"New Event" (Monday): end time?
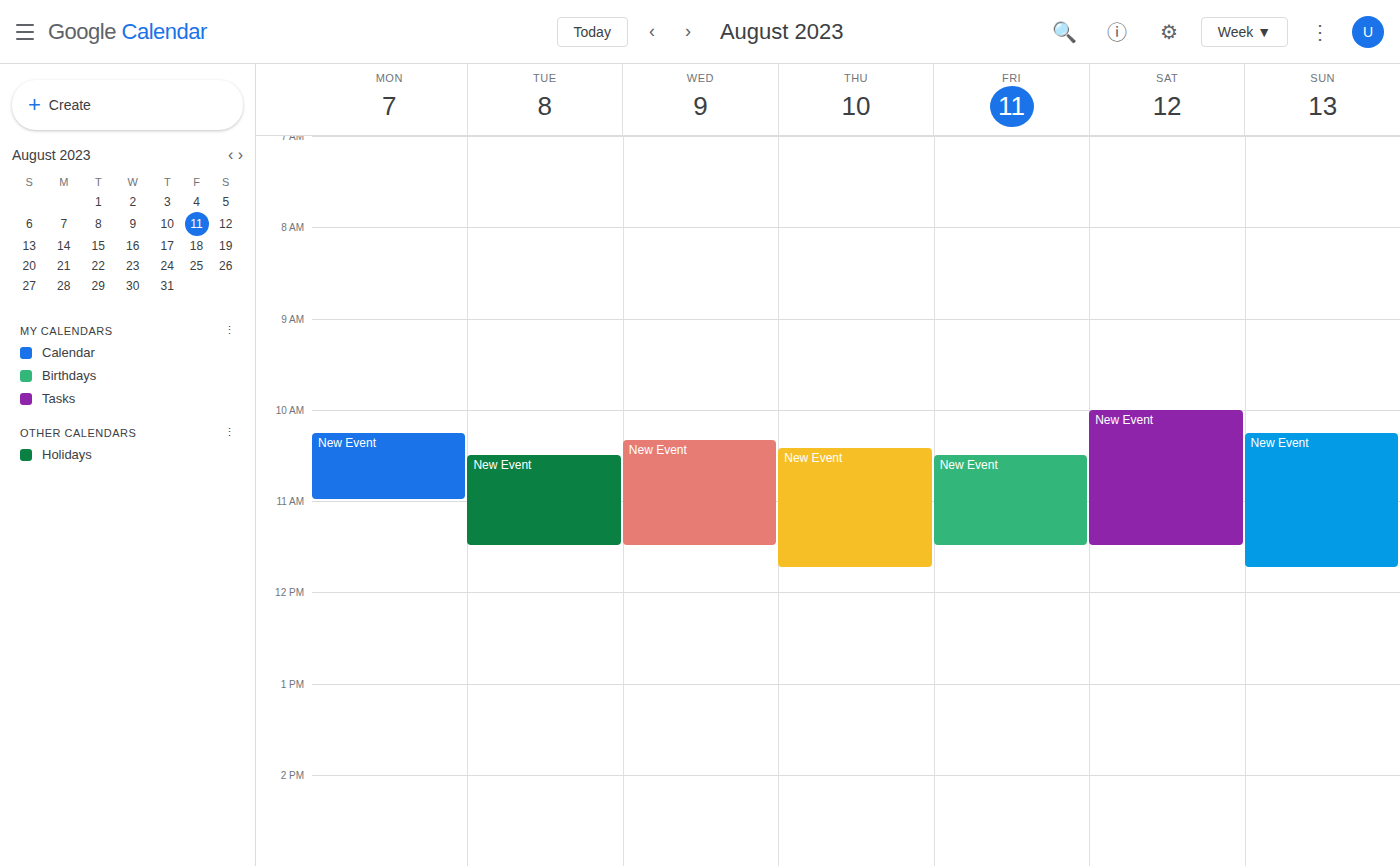
11:00 AM